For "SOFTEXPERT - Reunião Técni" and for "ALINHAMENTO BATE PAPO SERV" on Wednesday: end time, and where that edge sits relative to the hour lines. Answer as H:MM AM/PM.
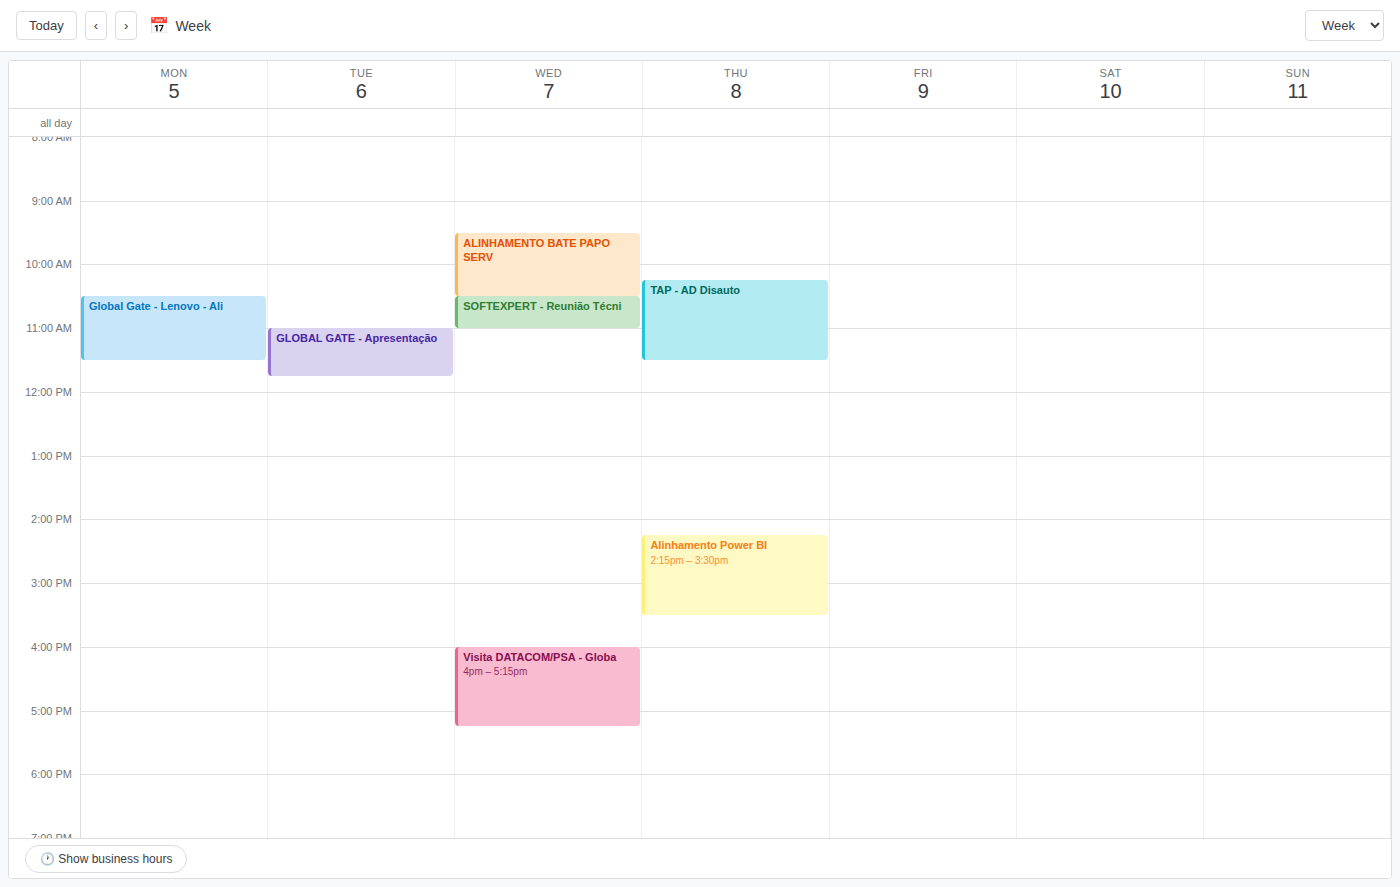
"SOFTEXPERT - Reunião Técni": 11:00 AM, exactly on the 11 AM line. "ALINHAMENTO BATE PAPO SERV": 10:30 AM, halfway between the 10 AM and 11 AM lines.